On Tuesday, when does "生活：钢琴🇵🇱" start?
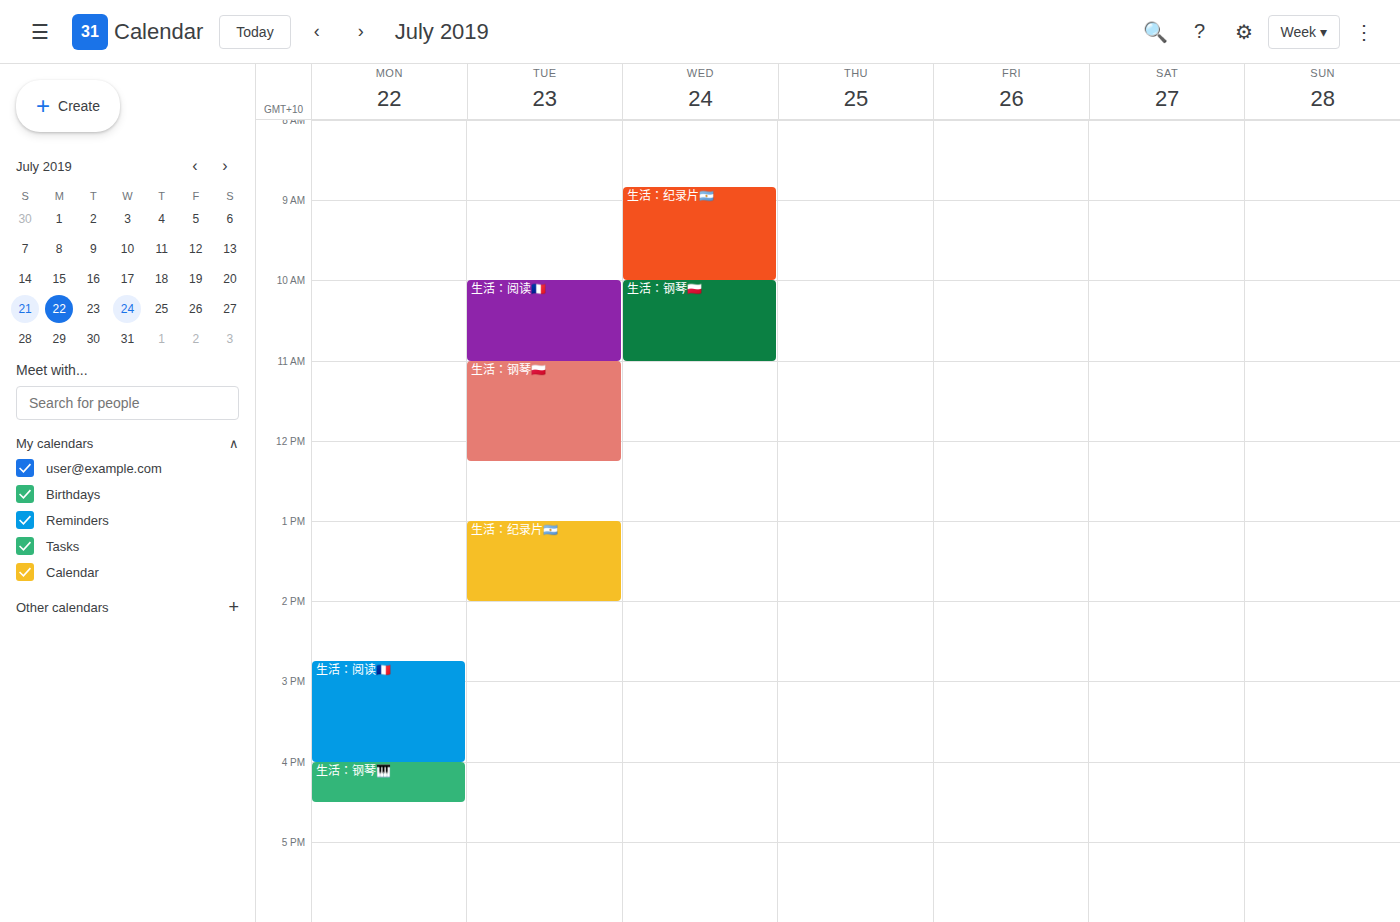
11:00